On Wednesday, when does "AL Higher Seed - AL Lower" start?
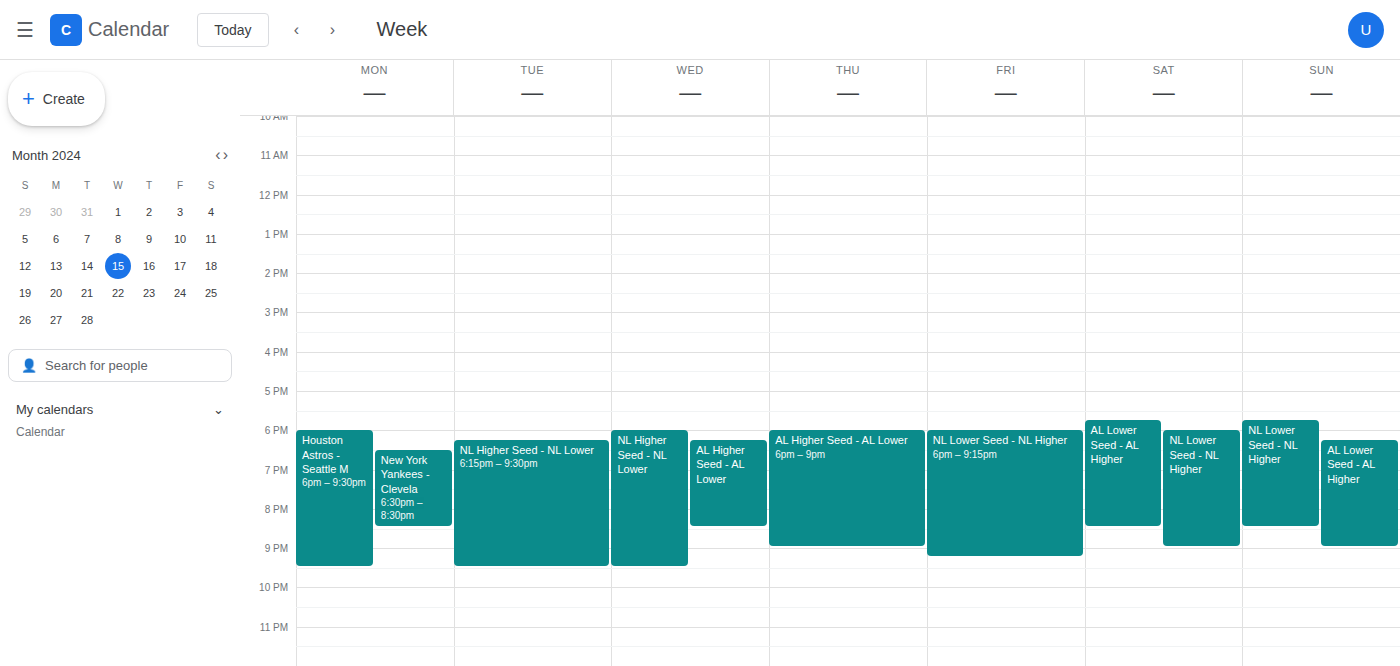
6:15 PM